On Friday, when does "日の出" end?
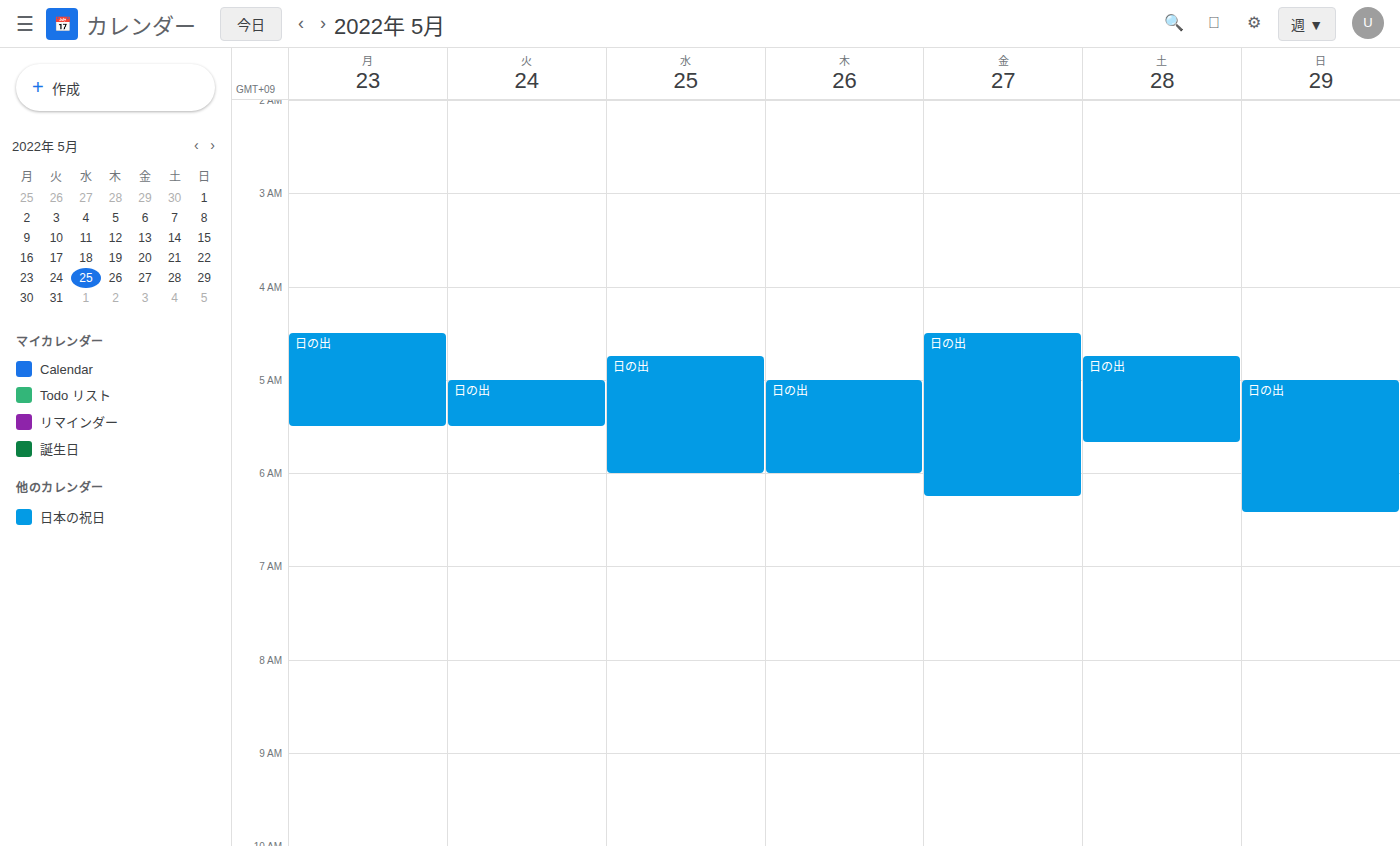
6:15 AM